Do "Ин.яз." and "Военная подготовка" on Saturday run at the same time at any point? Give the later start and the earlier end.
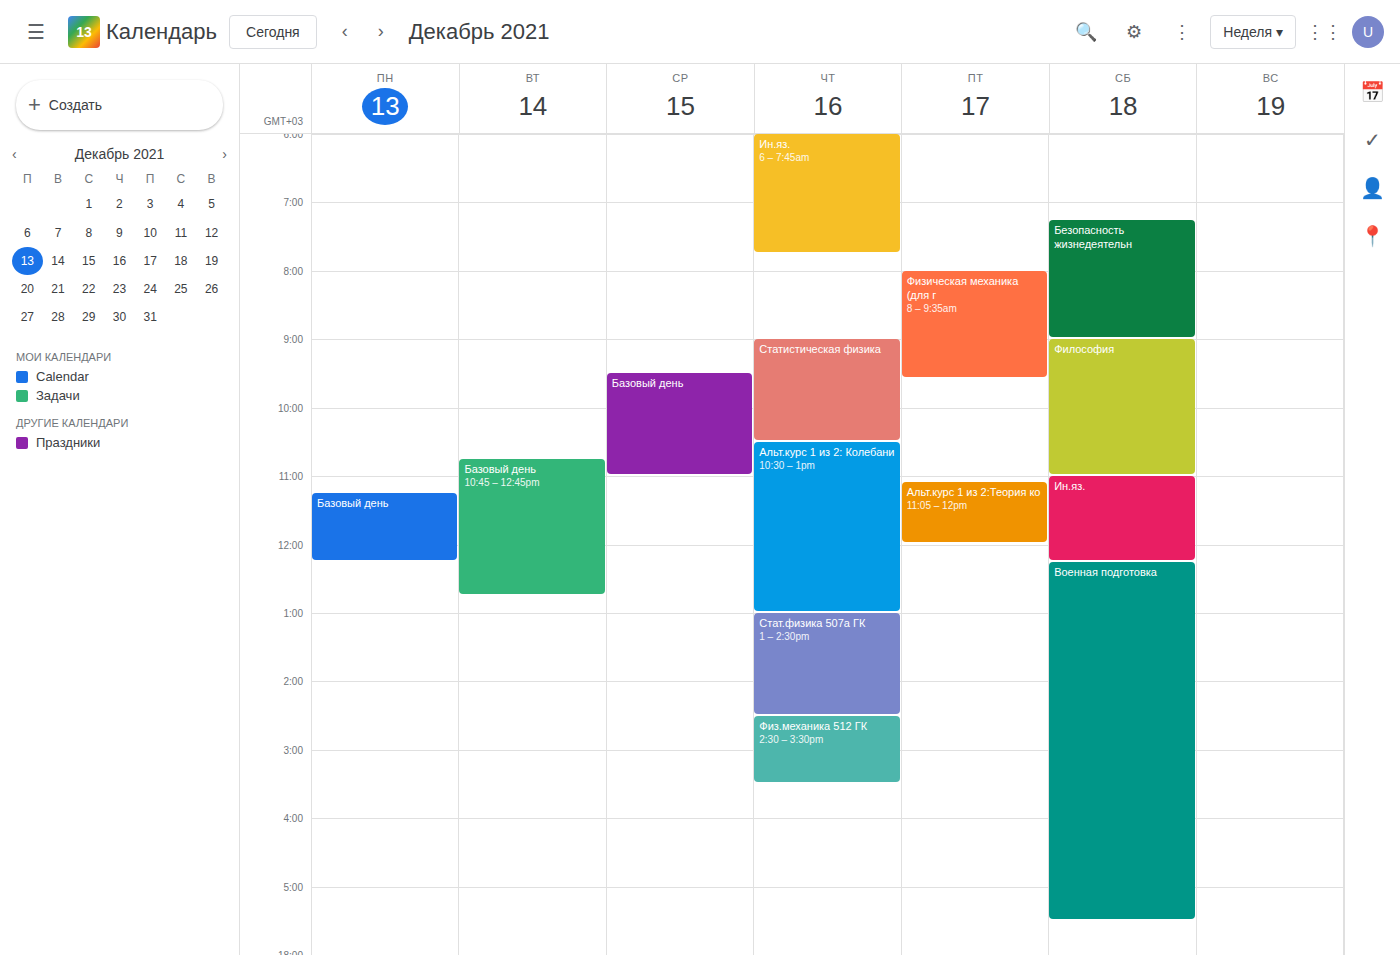
"Ин.яз." ends at 12:15, exactly when "Военная подготовка" starts -- they touch but do not overlap.